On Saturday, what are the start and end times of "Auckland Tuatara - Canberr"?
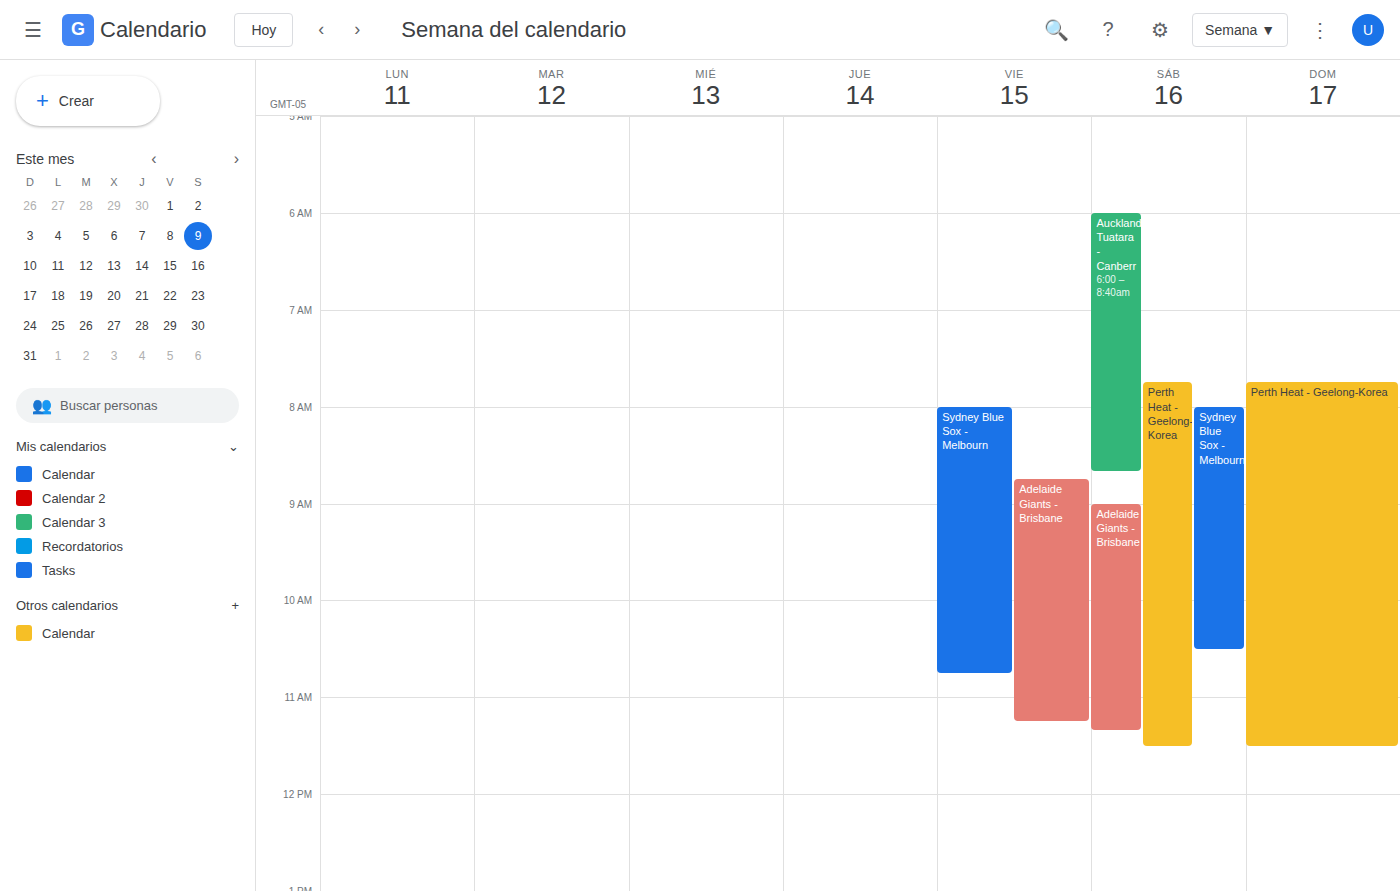
6:00 AM to 8:40 AM